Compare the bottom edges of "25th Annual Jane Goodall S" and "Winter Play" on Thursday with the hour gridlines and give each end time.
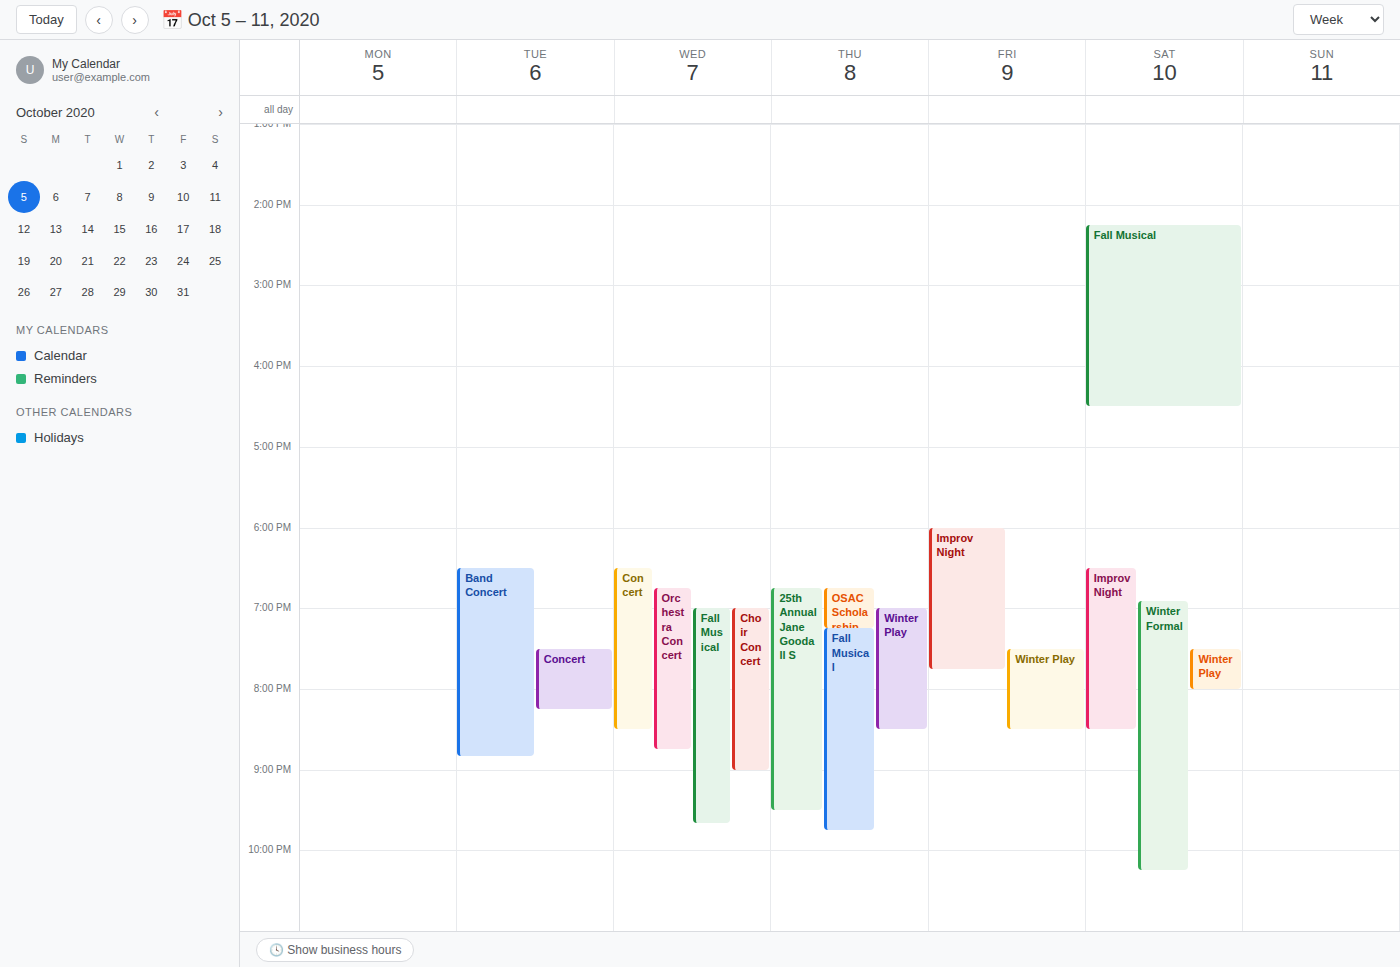
"25th Annual Jane Goodall S": 9:30 PM, halfway between the 9 PM and 10 PM lines. "Winter Play": 8:30 PM, halfway between the 8 PM and 9 PM lines.